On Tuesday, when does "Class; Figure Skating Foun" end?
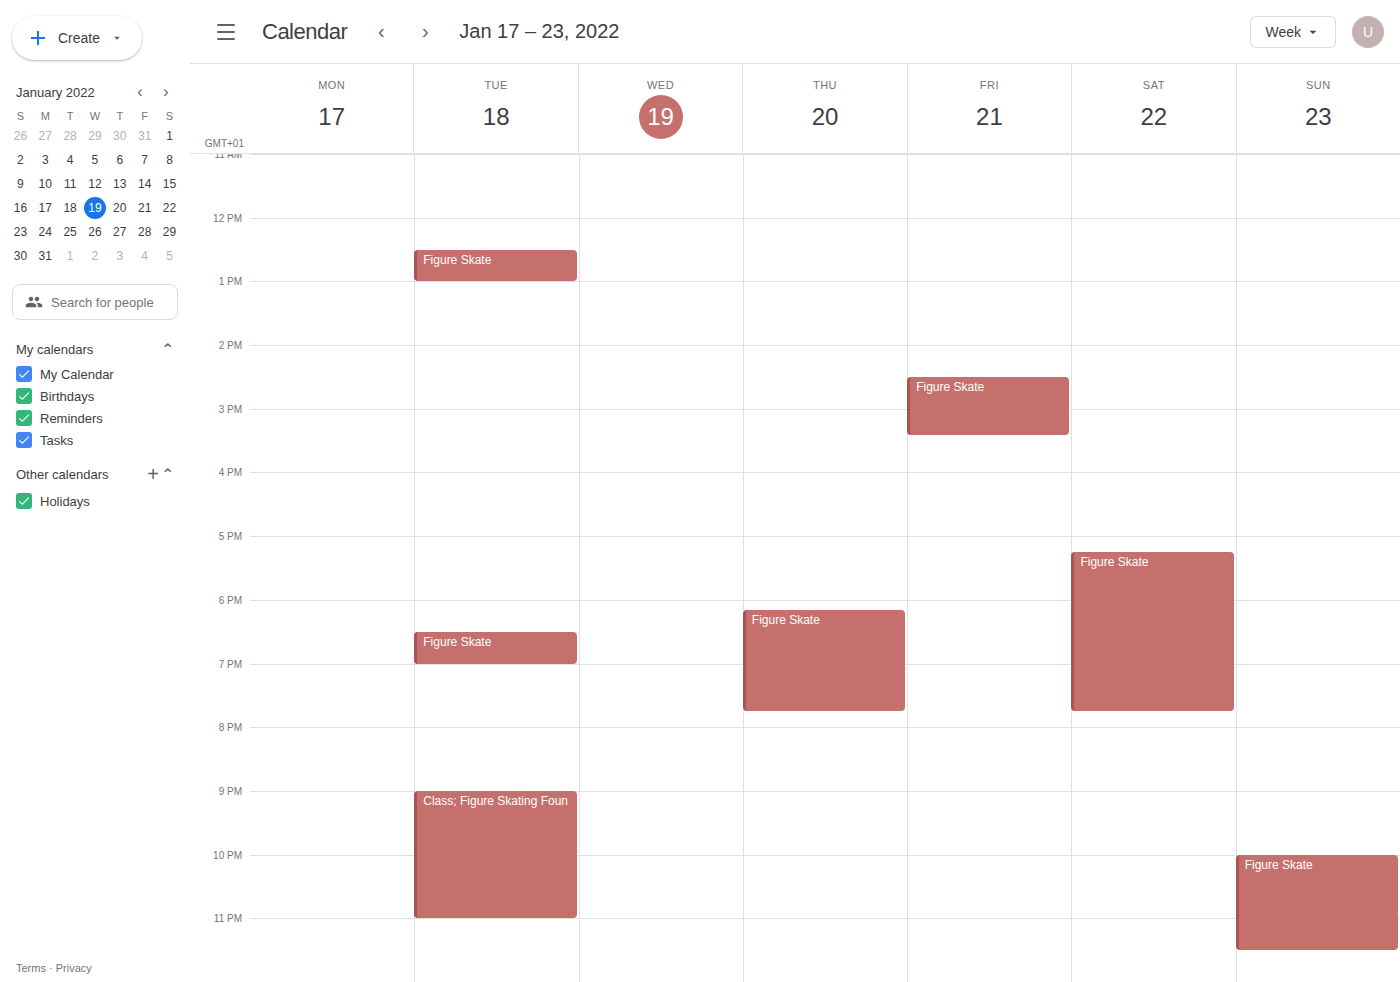
11:00 PM